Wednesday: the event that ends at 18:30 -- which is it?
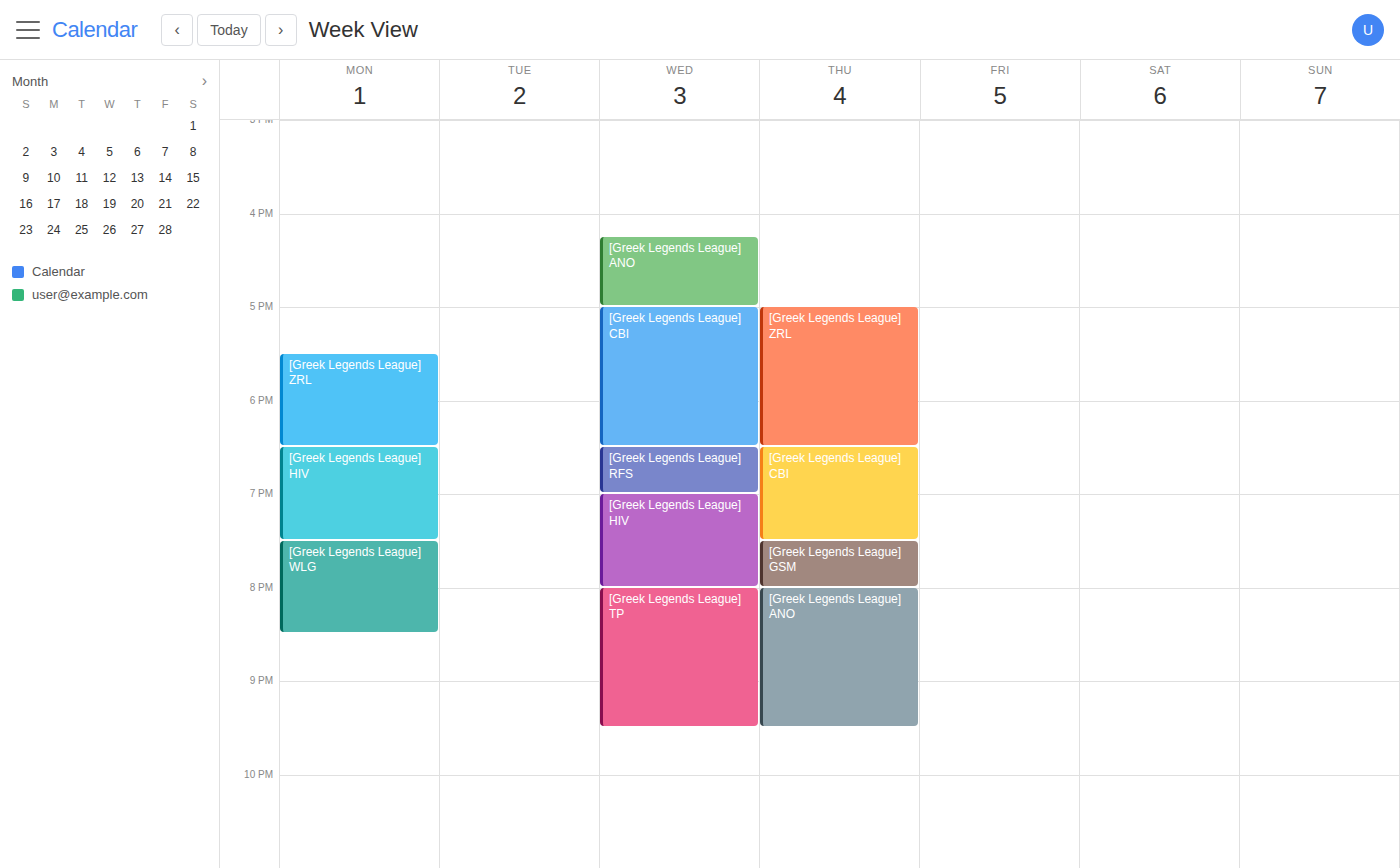
"[Greek Legends League] CBI"